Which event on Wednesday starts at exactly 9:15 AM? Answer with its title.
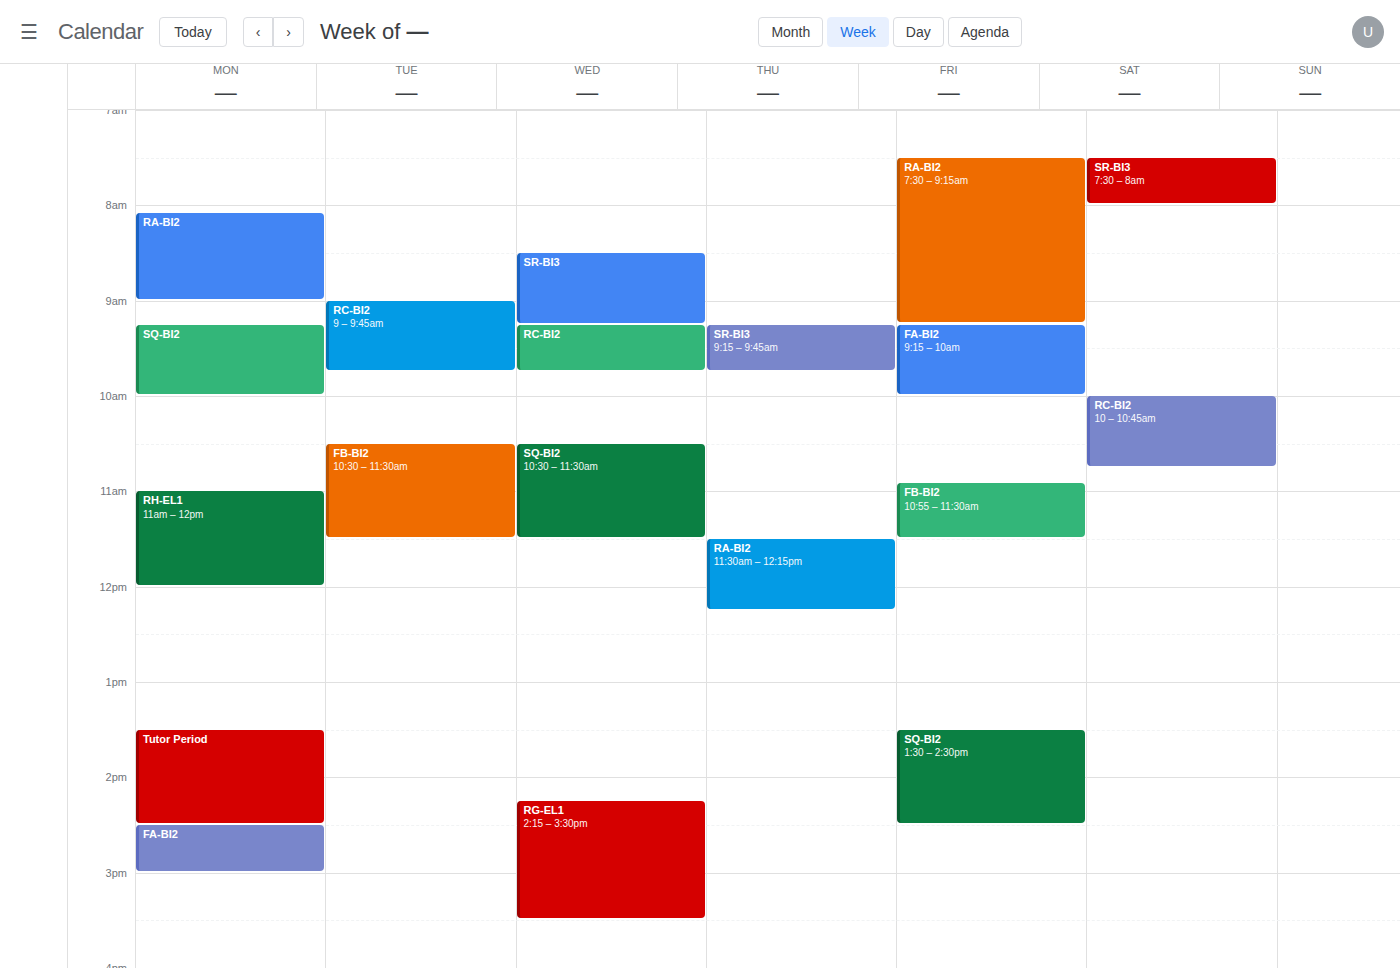
"RC-BI2"